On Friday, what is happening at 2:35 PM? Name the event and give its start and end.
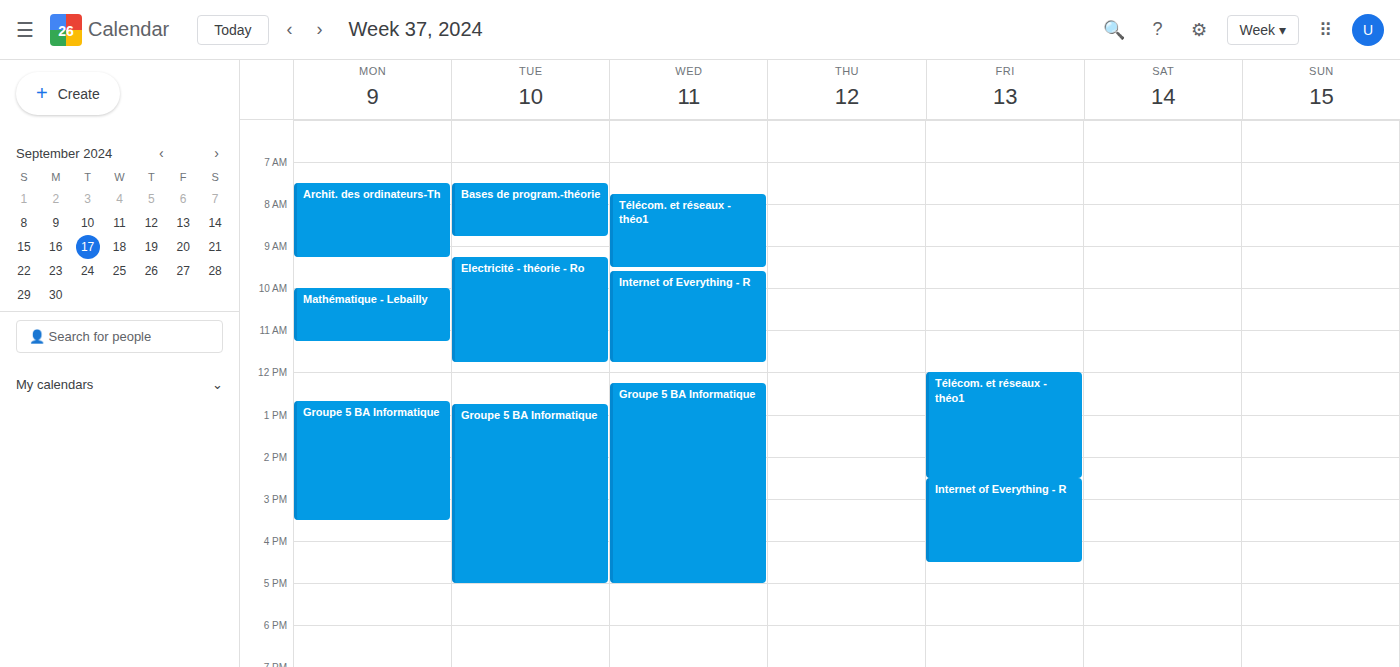
"Internet of Everything - R", 2:30 PM to 4:30 PM